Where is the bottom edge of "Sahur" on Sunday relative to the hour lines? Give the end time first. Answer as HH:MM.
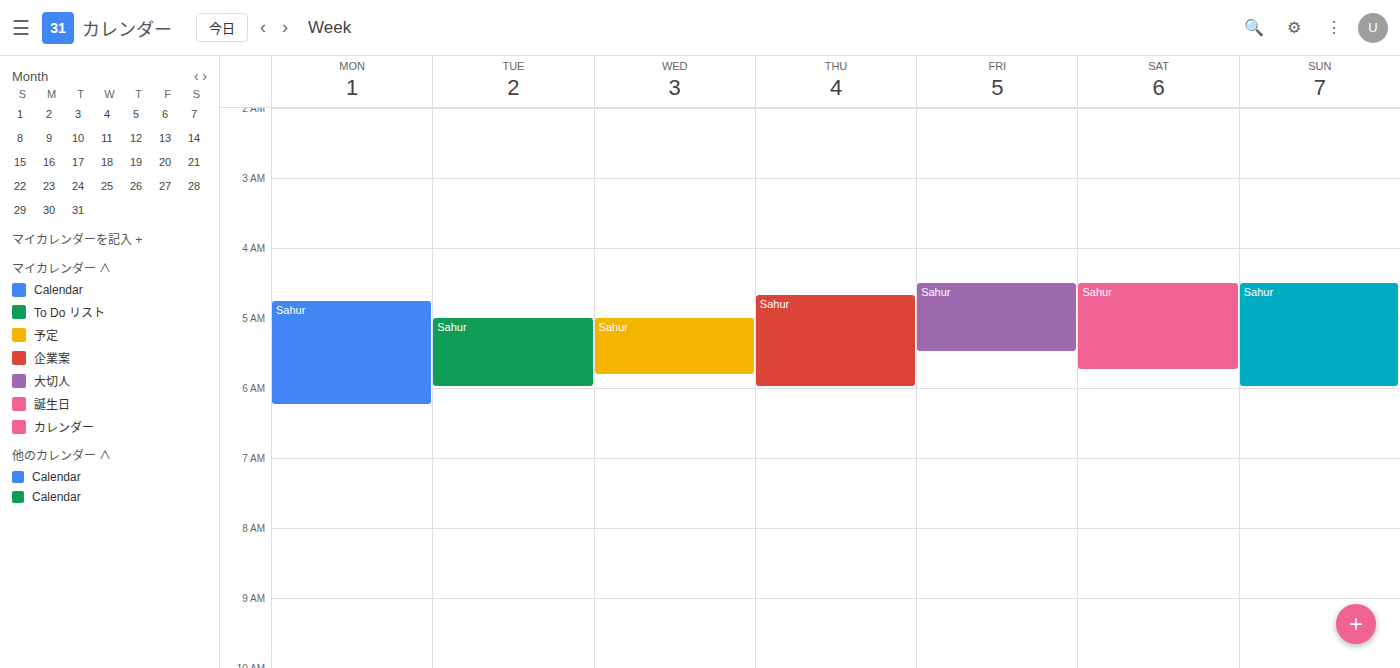
06:00 -- exactly on the 06:00 line.